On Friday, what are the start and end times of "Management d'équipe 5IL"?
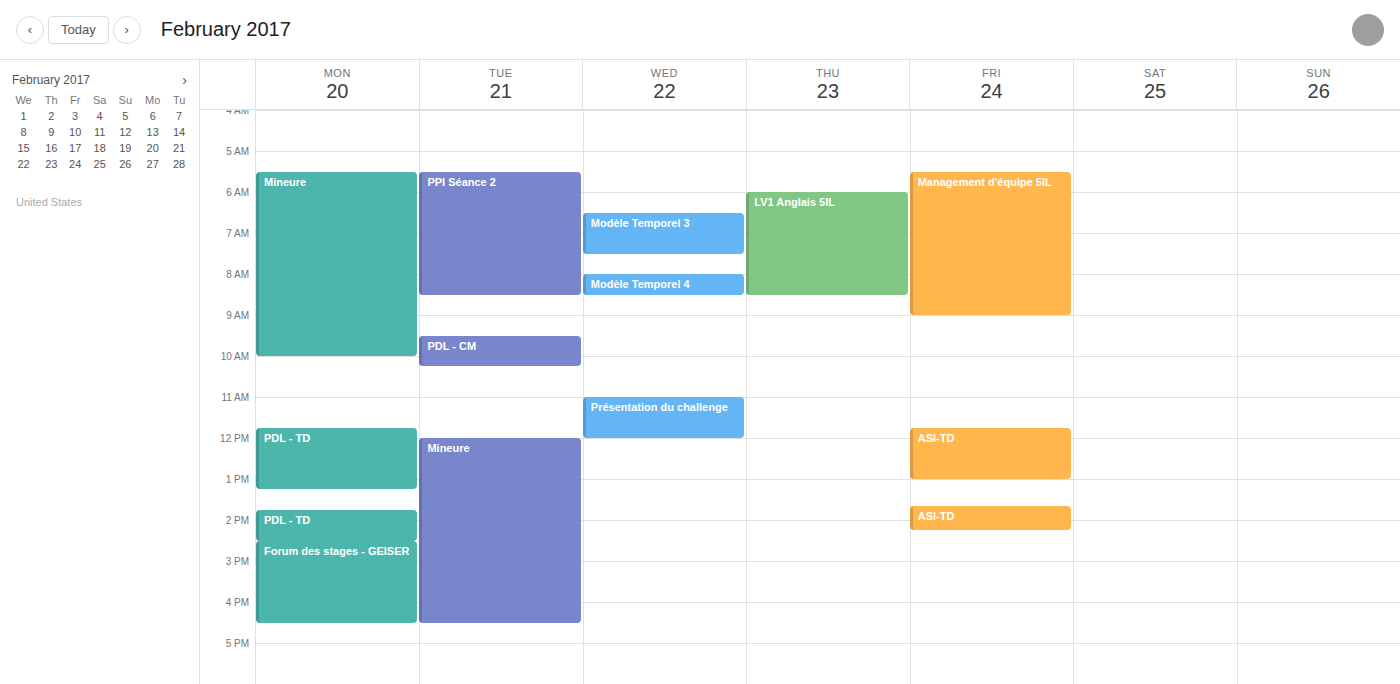
5:30 AM to 9:00 AM